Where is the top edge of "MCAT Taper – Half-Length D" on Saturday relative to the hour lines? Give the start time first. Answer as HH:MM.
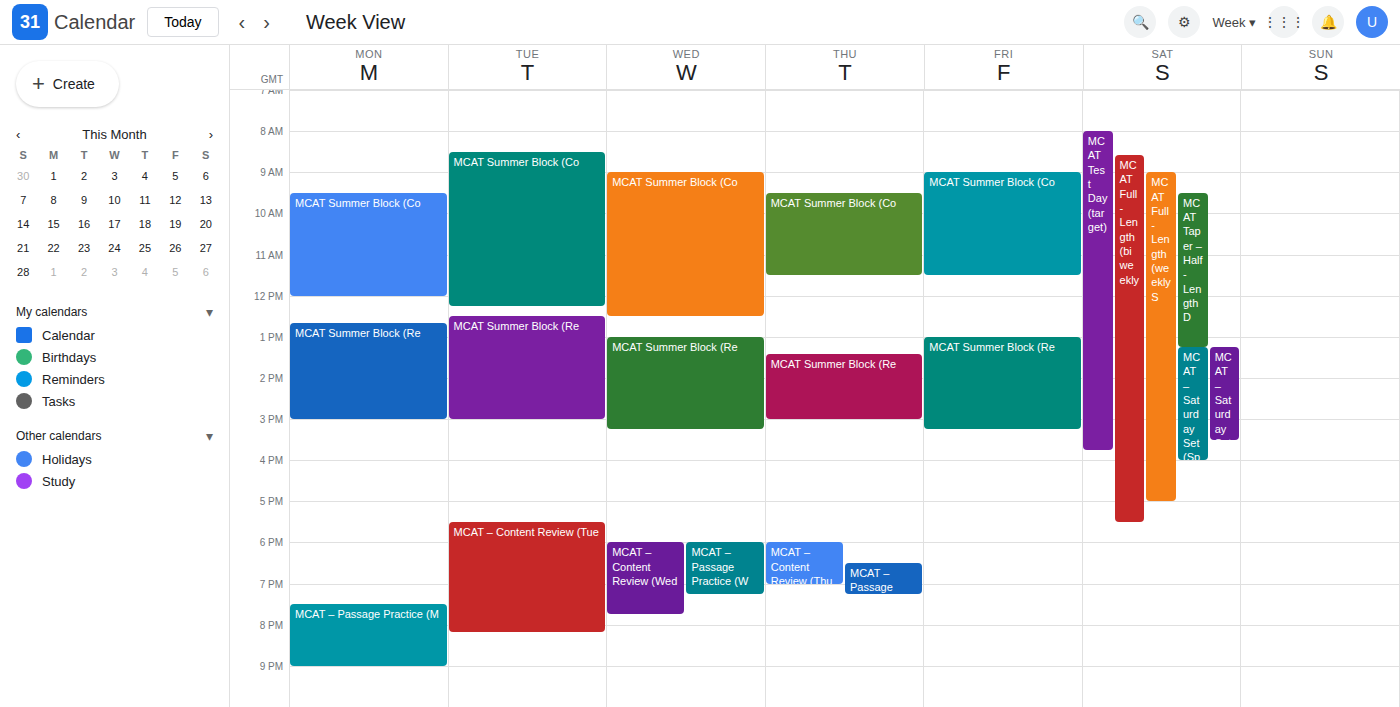
09:30 -- halfway between the 09:00 and 10:00 lines.